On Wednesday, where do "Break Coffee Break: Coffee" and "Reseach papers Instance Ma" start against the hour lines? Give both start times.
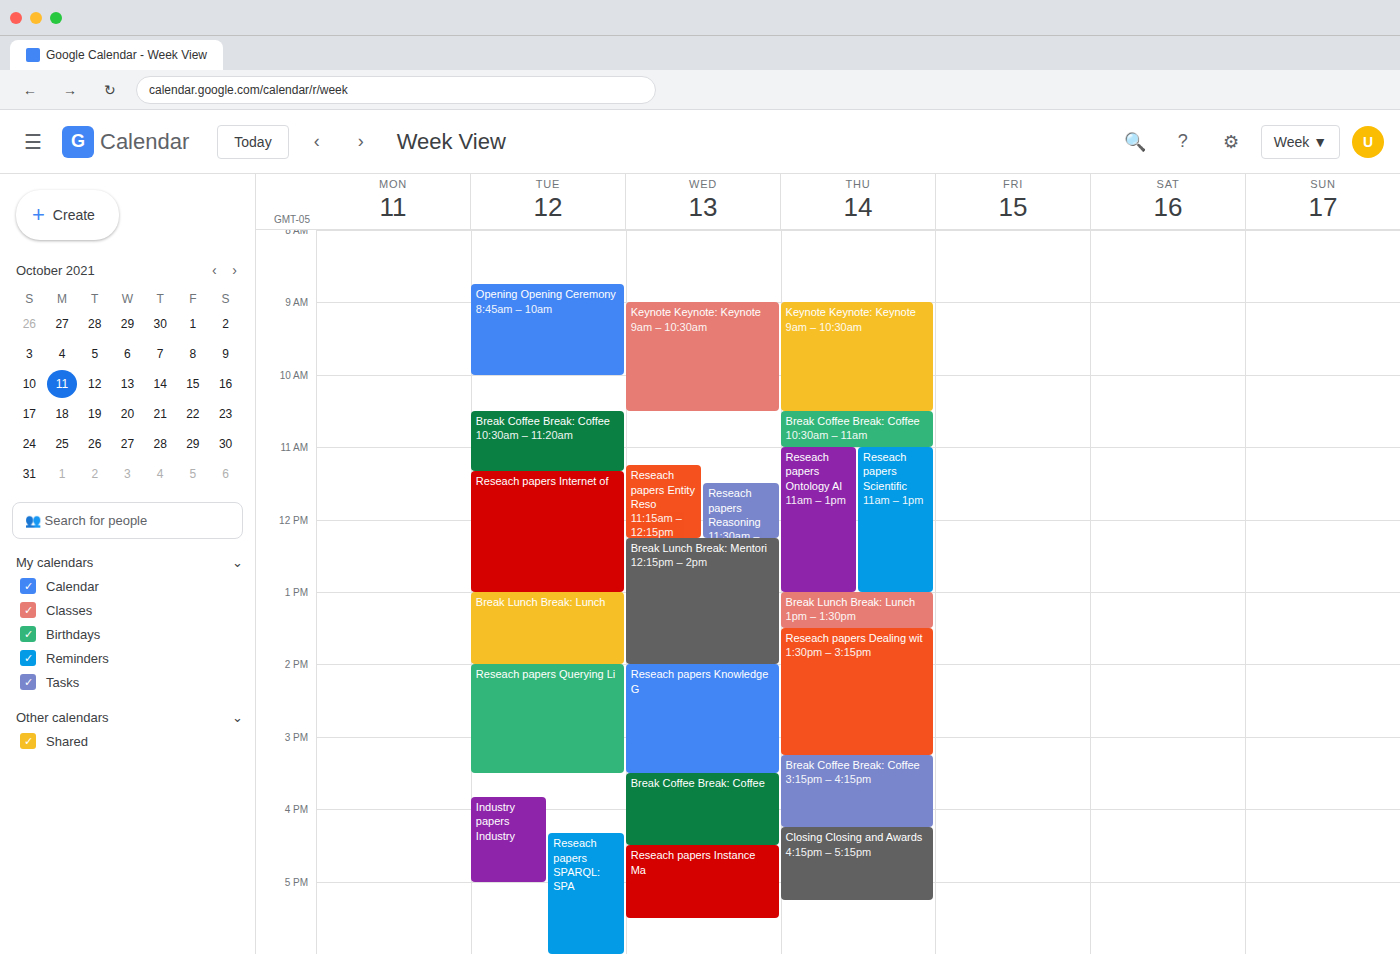
"Break Coffee Break: Coffee": 15:30, halfway between the 15:00 and 16:00 lines. "Reseach papers Instance Ma": 16:30, halfway between the 16:00 and 17:00 lines.